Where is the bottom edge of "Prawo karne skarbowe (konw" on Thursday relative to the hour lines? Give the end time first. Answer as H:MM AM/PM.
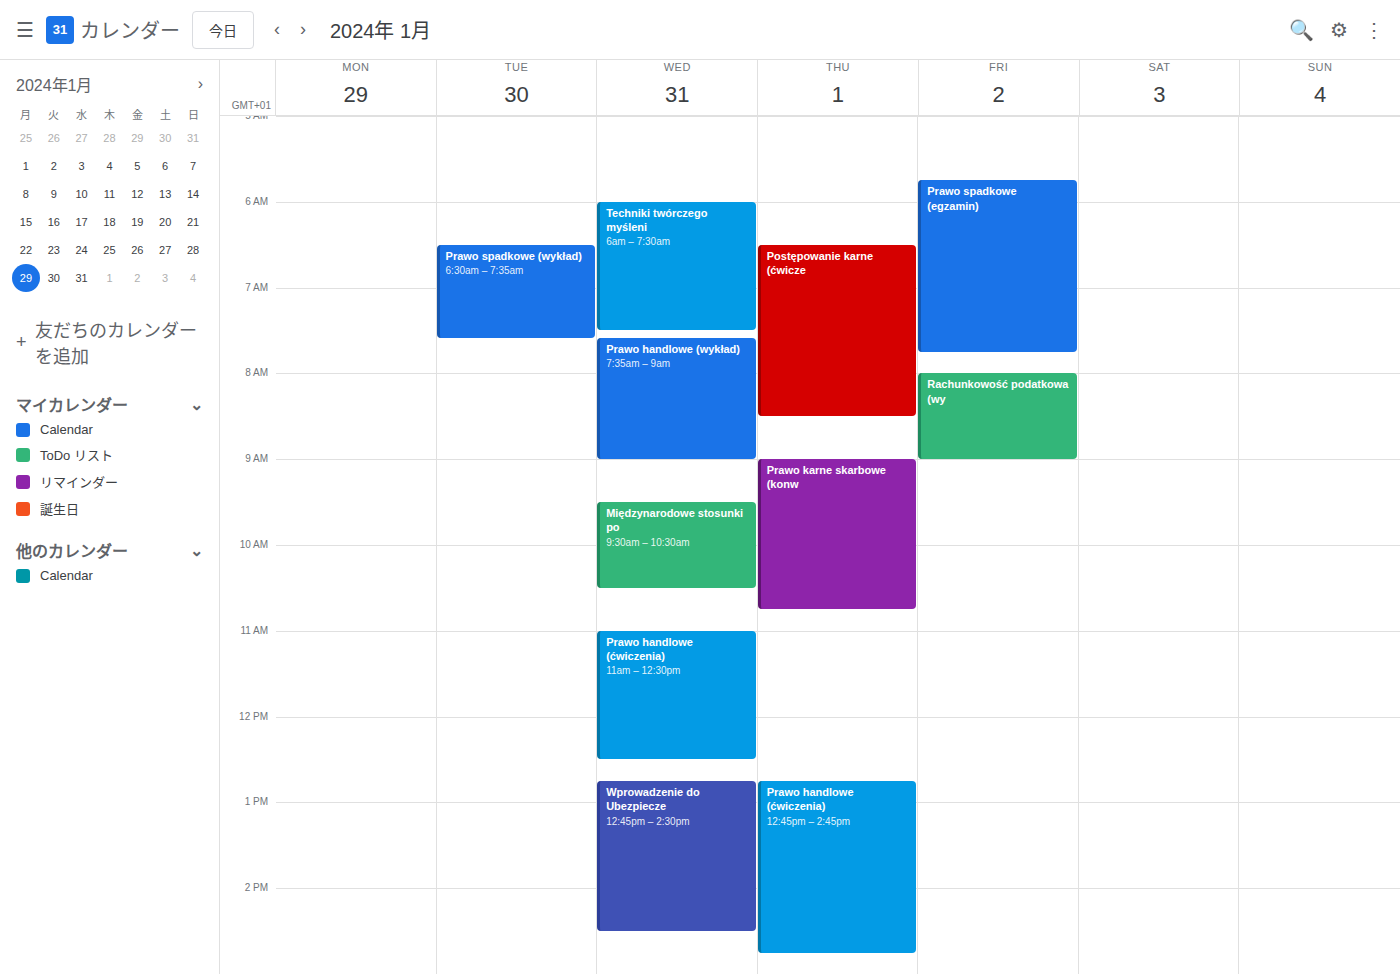
10:45 AM -- neither: three quarters of the way from the 10 AM line to the 11 AM line.